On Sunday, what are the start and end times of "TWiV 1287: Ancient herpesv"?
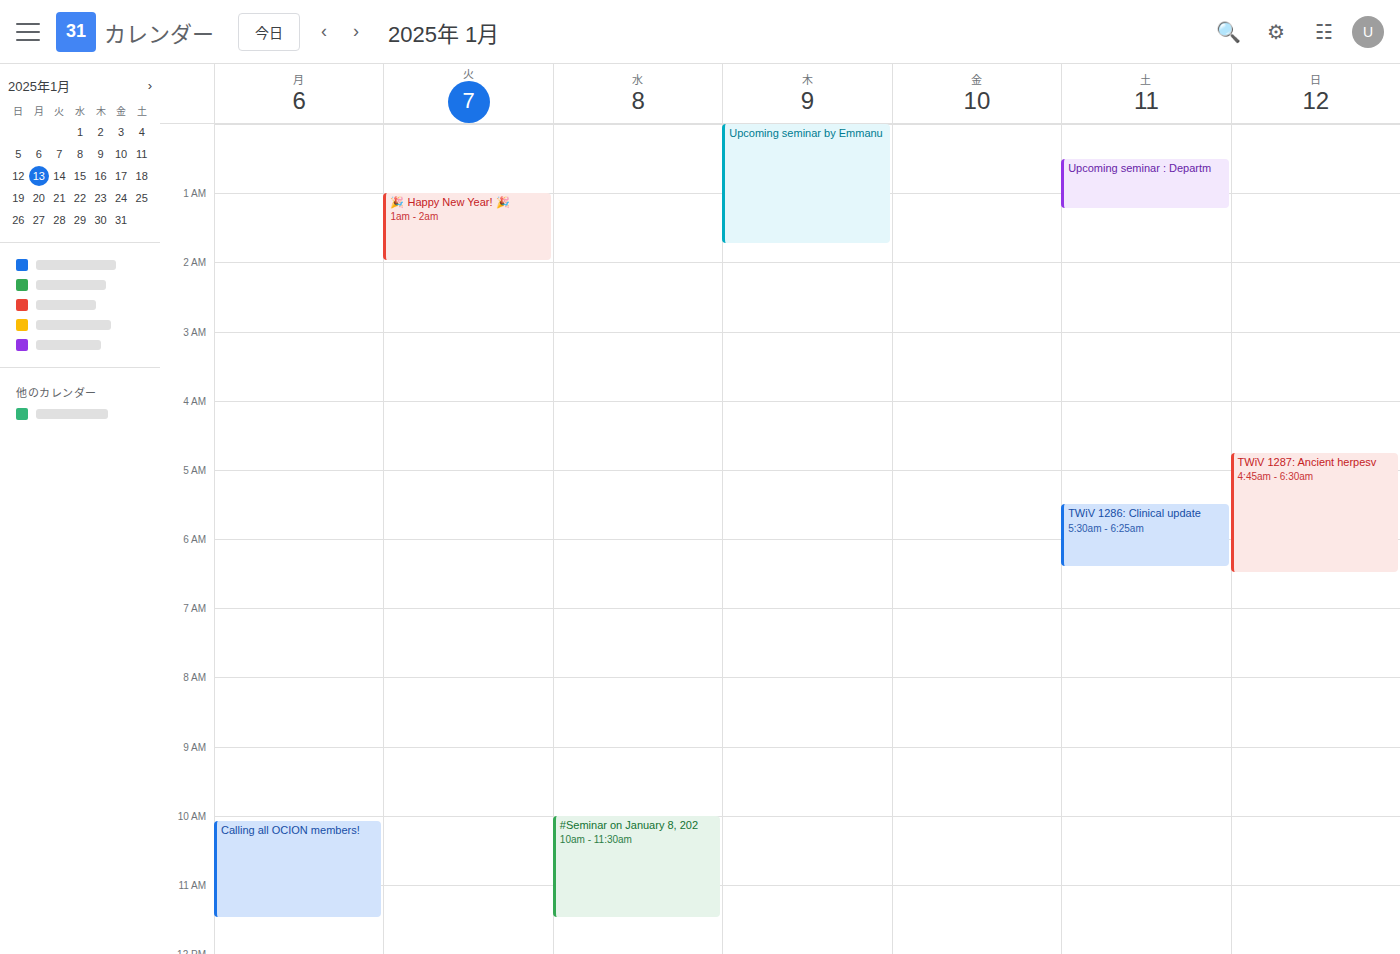
4:45 AM to 6:30 AM